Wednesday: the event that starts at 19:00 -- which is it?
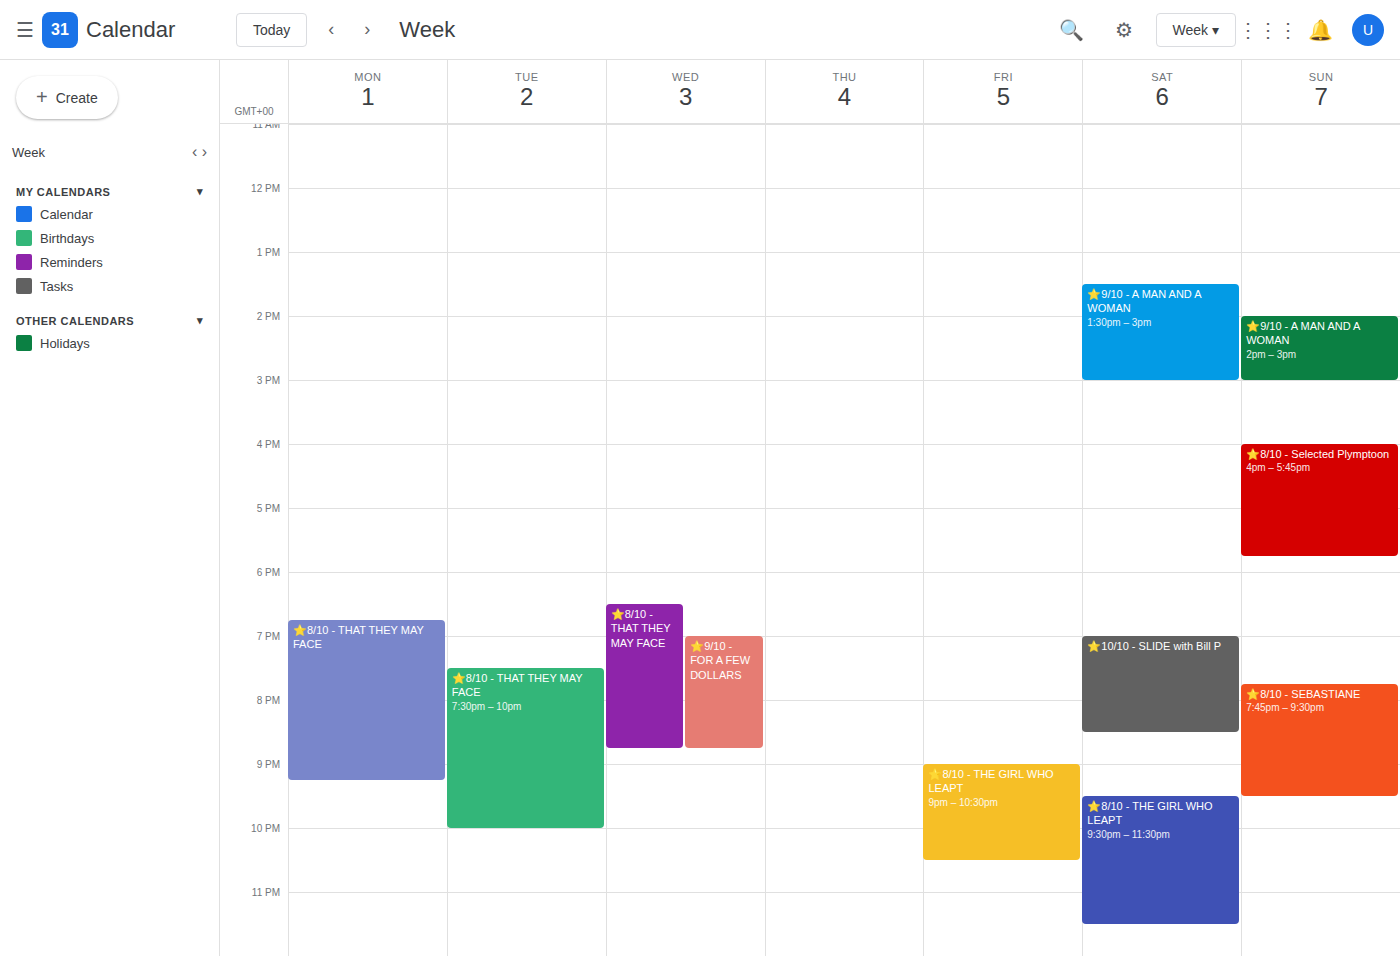
"⭐9/10 - FOR A FEW DOLLARS"